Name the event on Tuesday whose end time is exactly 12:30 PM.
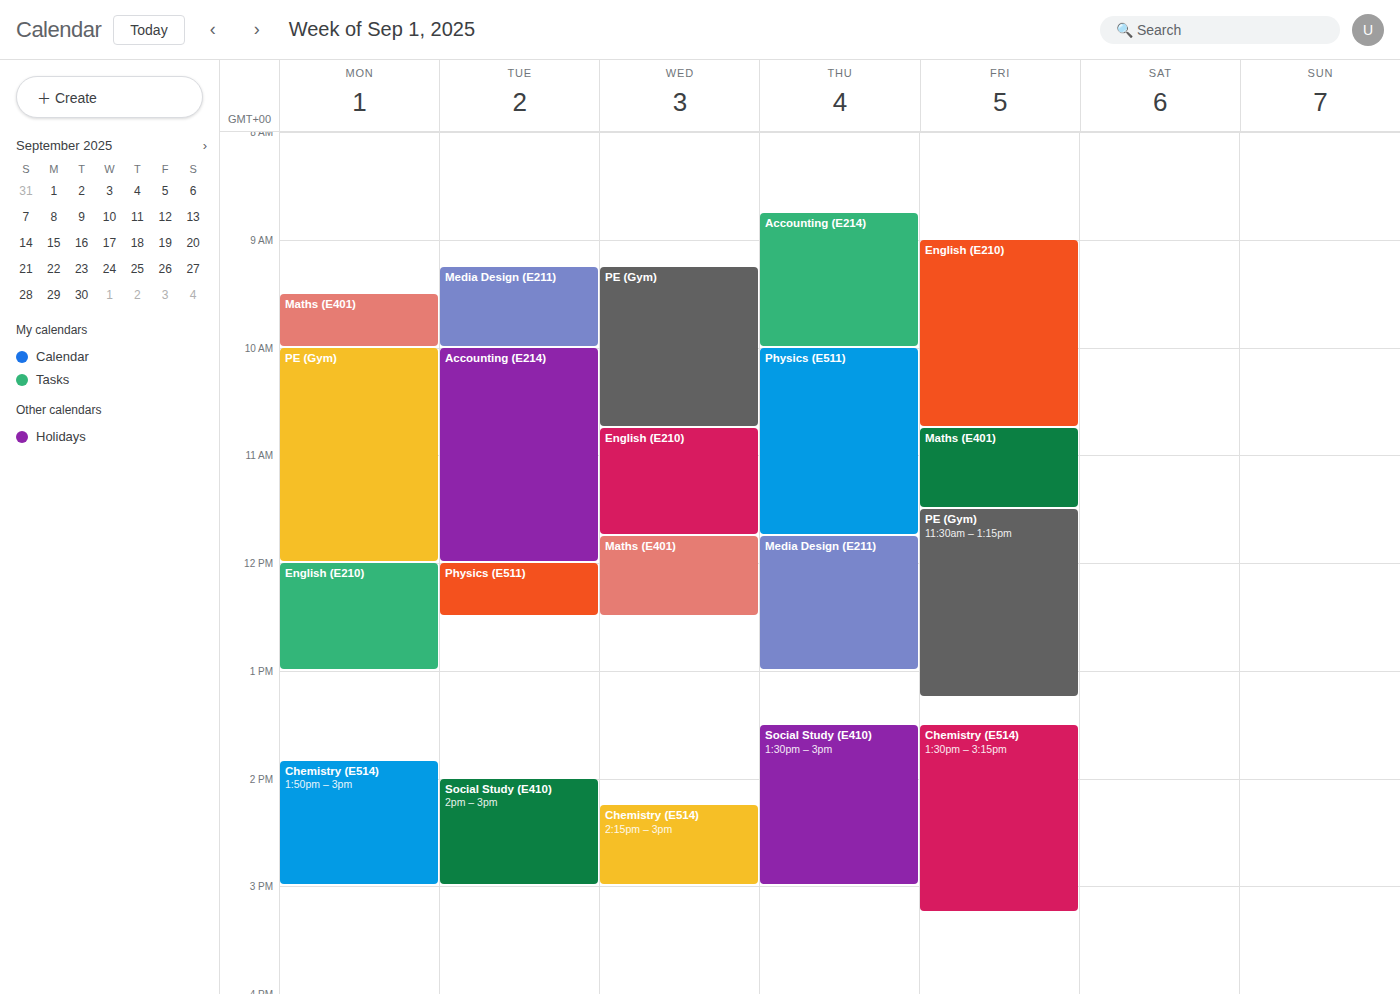
"Physics (E511)"